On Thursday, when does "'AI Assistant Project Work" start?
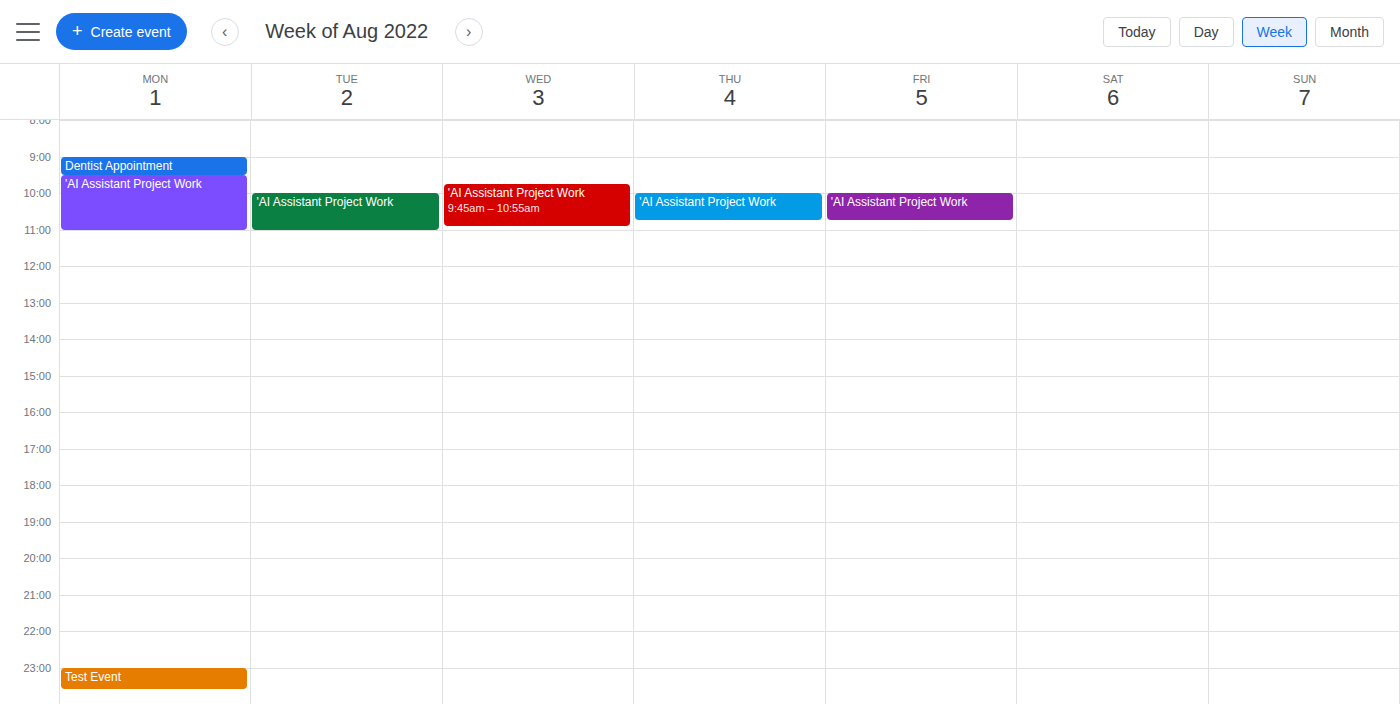
10:00 AM